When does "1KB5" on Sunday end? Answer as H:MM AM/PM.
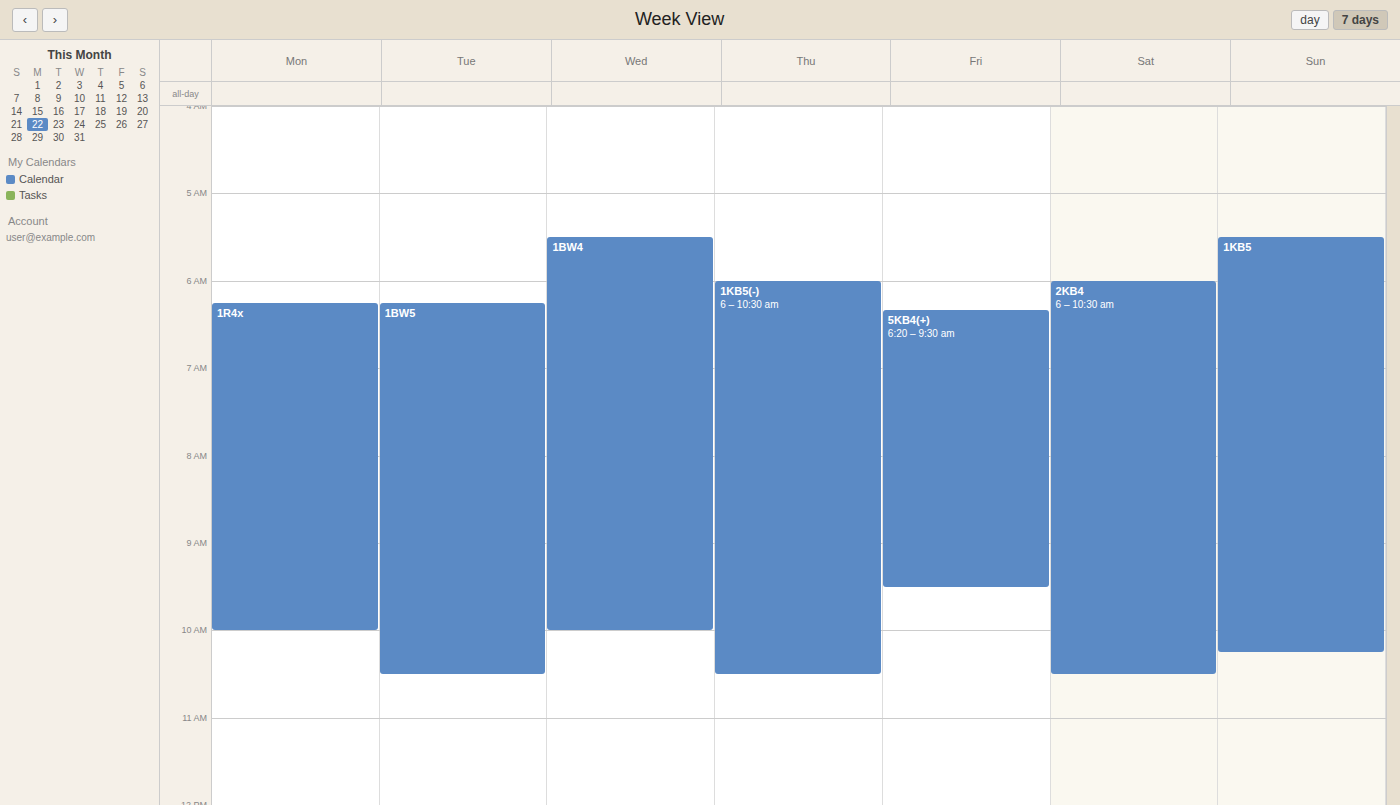
10:15 AM